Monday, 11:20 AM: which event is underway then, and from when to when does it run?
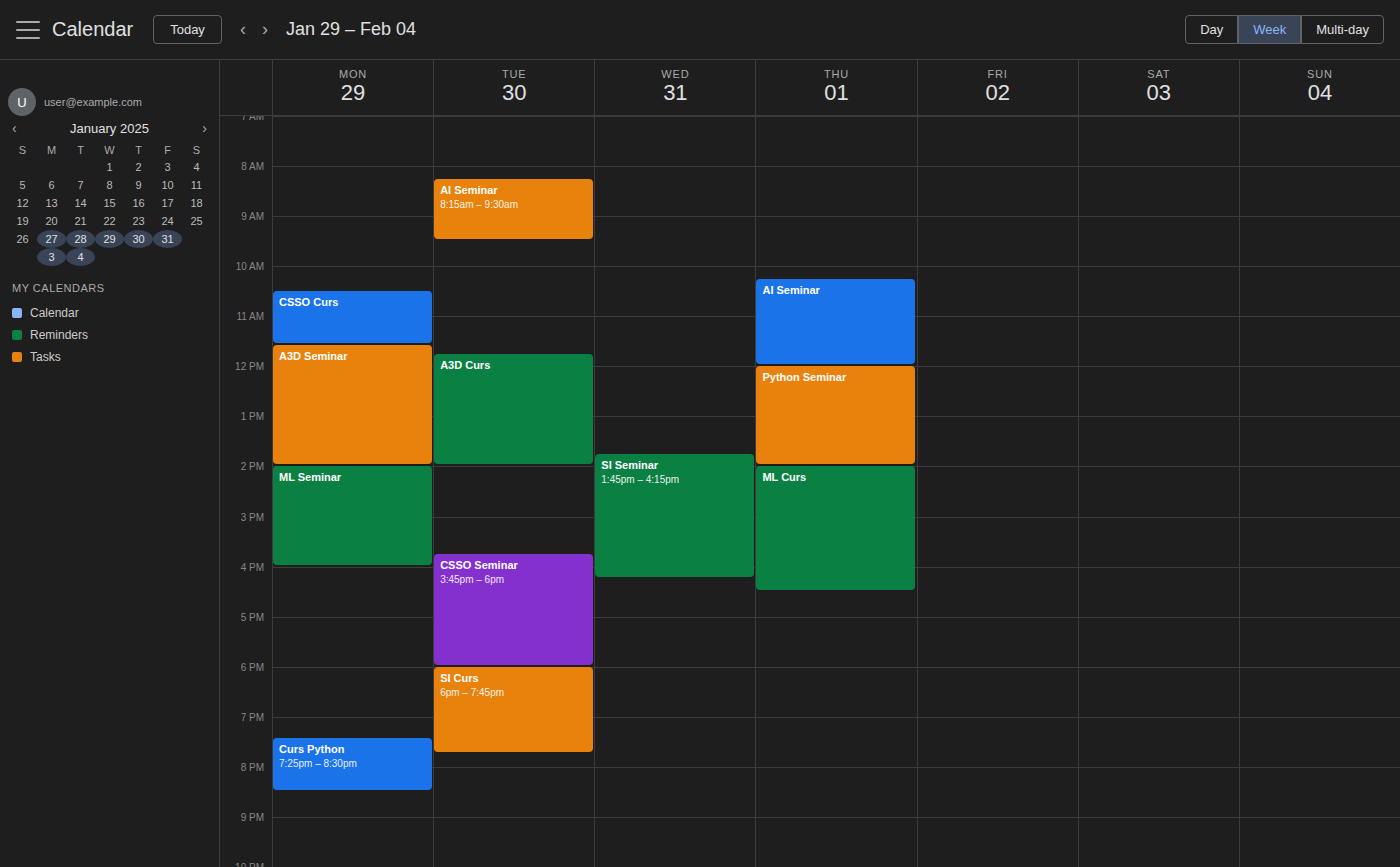
"CSSO Curs", 10:30 AM to 11:35 AM